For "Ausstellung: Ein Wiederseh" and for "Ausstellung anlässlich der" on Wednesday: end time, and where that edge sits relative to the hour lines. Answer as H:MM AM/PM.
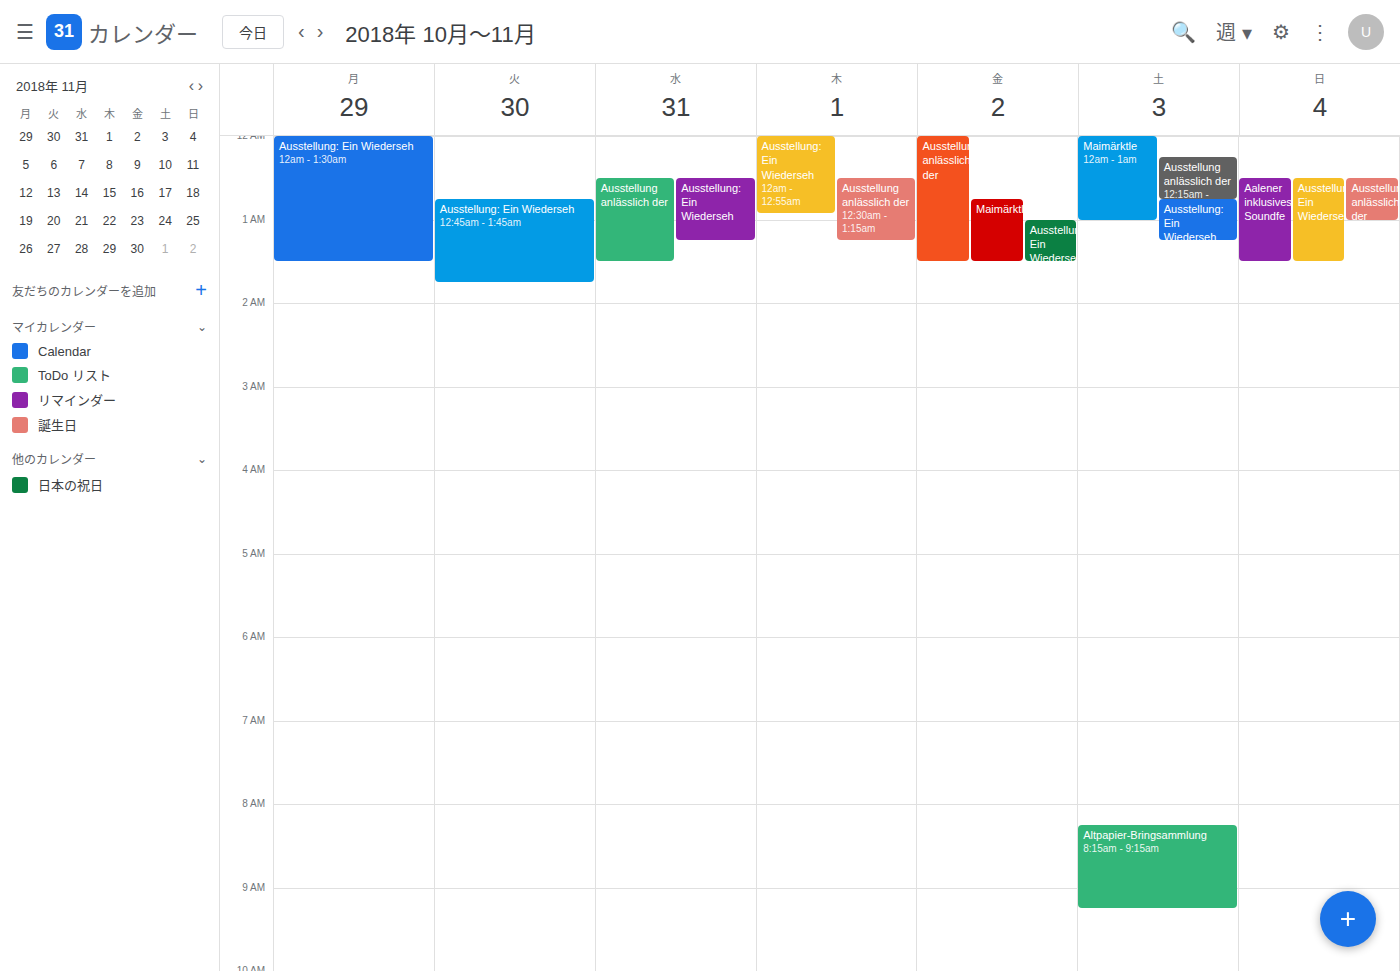
"Ausstellung: Ein Wiederseh": 1:15 AM, neither: a quarter of the way from the 1 AM line to the 2 AM line. "Ausstellung anlässlich der": 1:30 AM, halfway between the 1 AM and 2 AM lines.